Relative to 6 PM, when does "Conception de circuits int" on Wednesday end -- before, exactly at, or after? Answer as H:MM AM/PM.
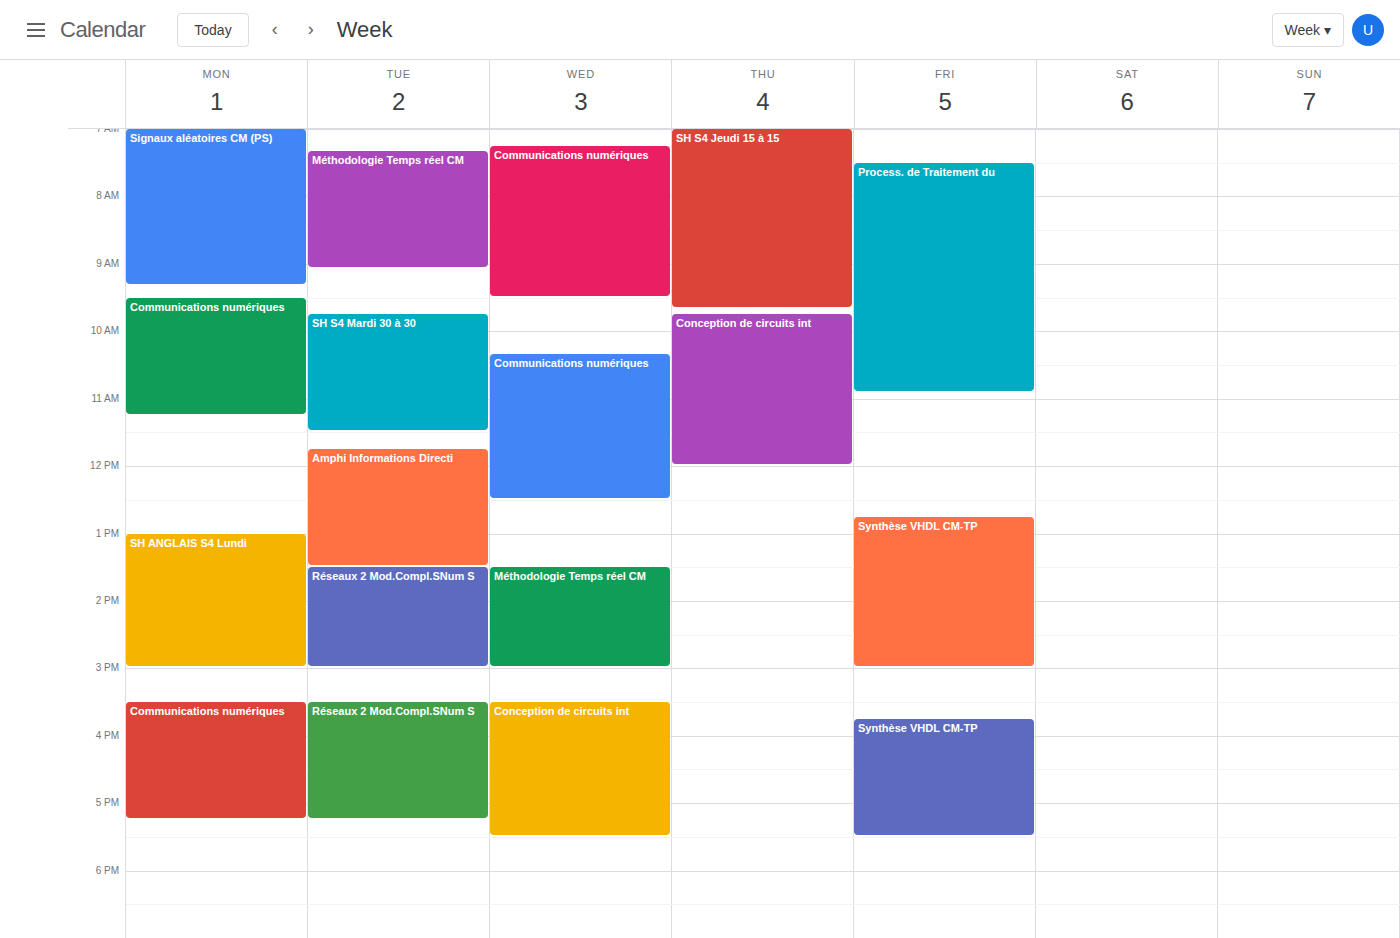
5:30 PM -- before 6 PM, 30 minutes above the 6 PM line.